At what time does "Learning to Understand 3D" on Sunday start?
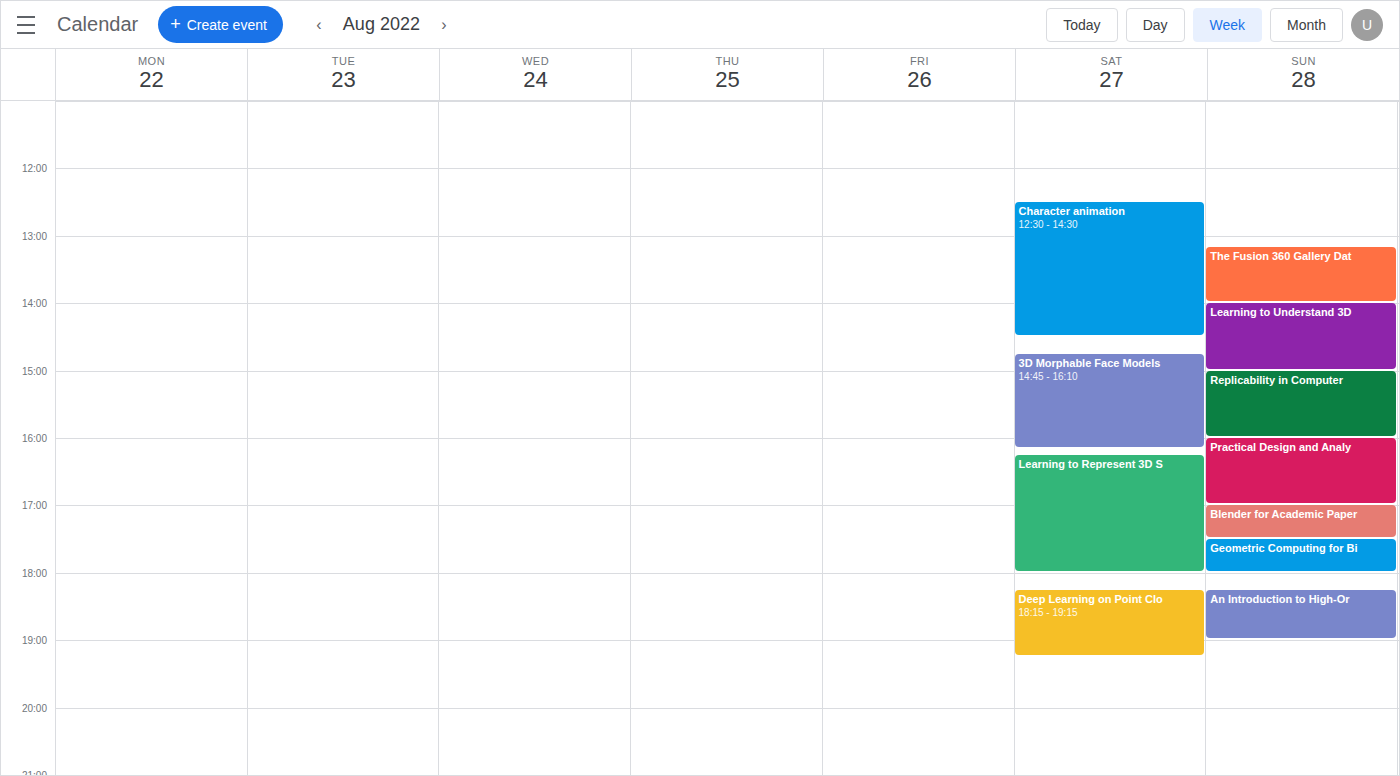
2:00 PM